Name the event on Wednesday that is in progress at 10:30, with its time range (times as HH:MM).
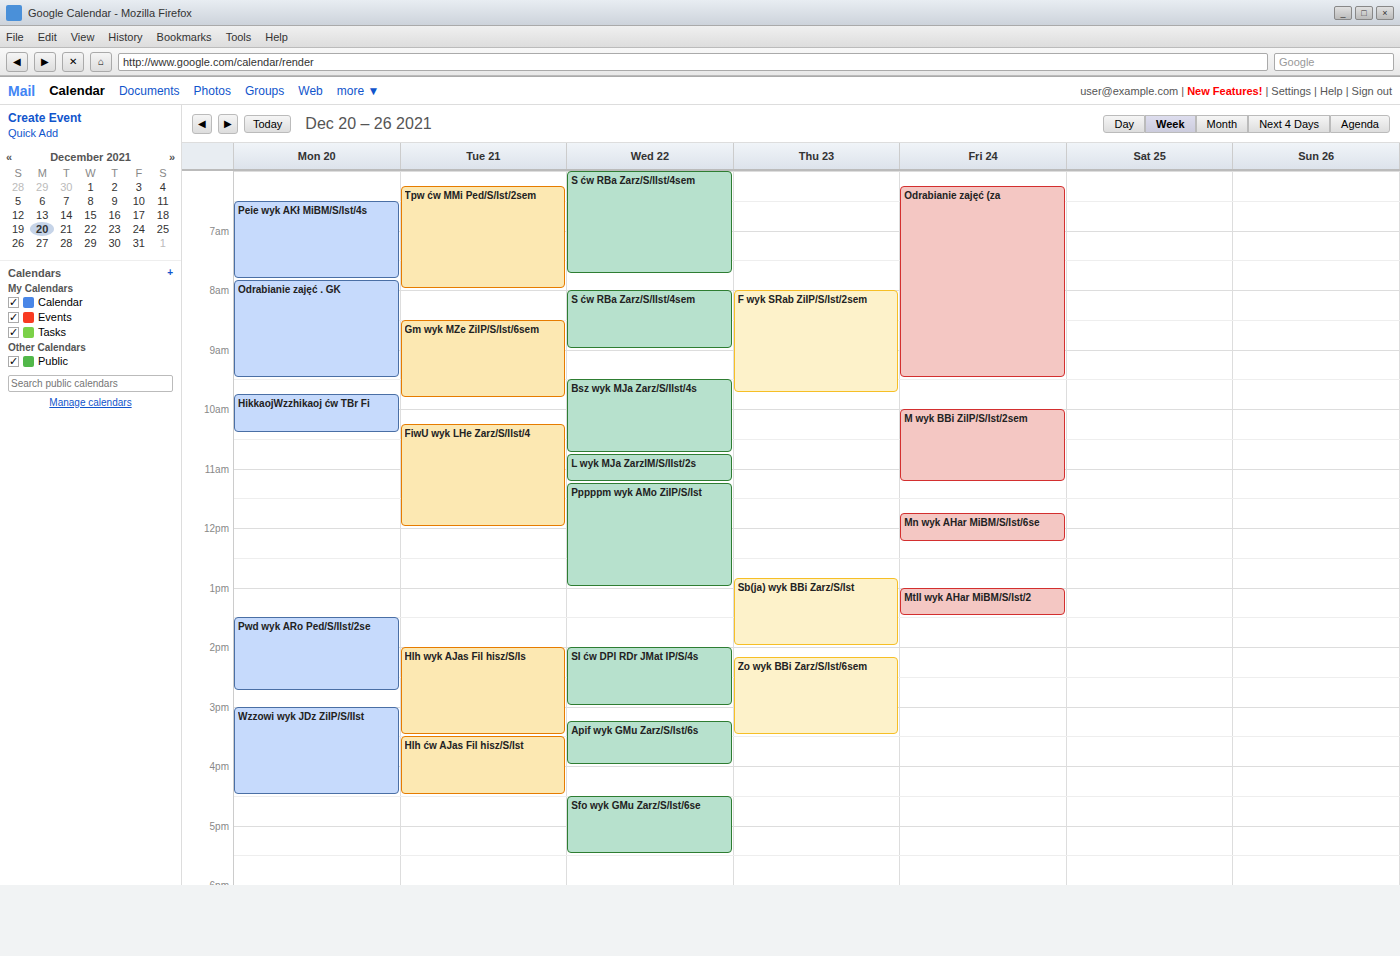
"Bsz wyk MJa Zarz/S/IIst/4s", 09:30 to 10:45